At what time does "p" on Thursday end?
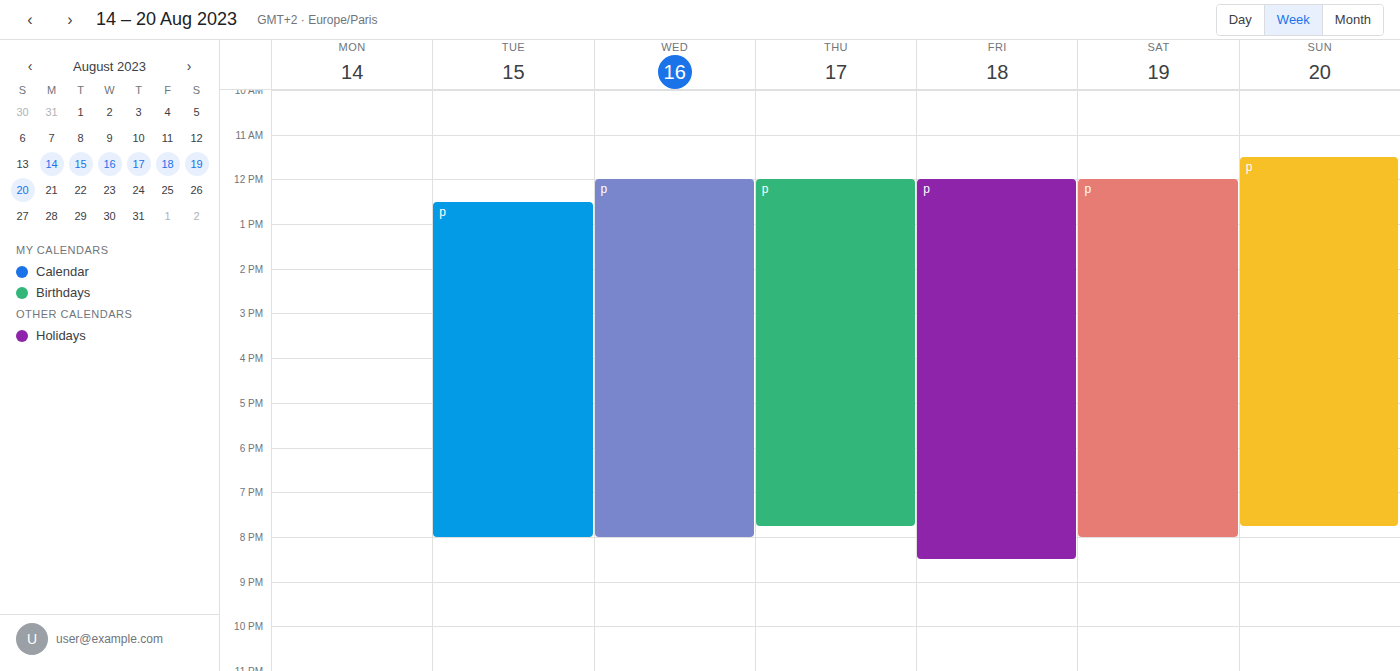
7:45 PM